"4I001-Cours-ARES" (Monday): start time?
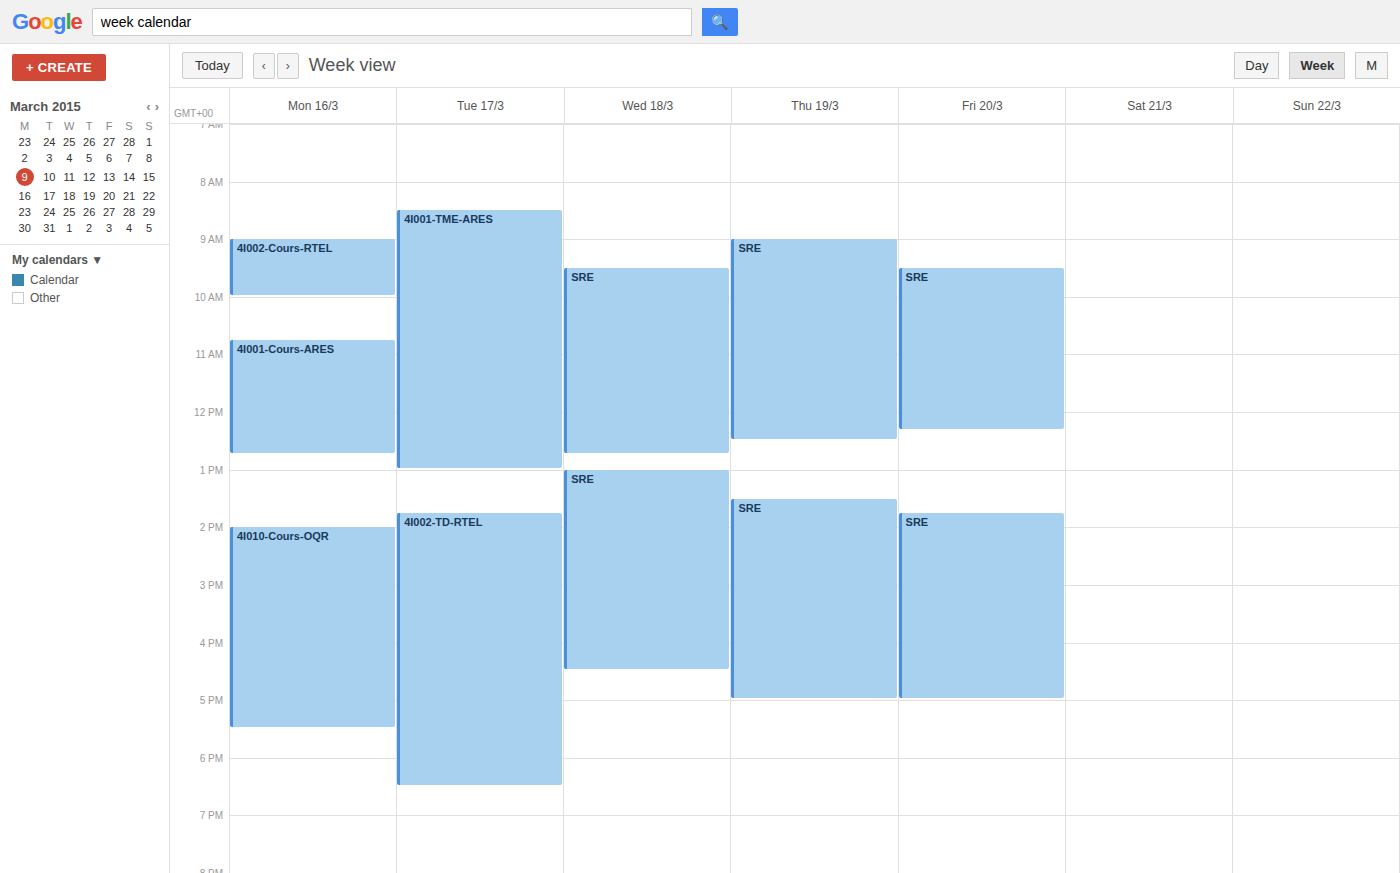
10:45 AM